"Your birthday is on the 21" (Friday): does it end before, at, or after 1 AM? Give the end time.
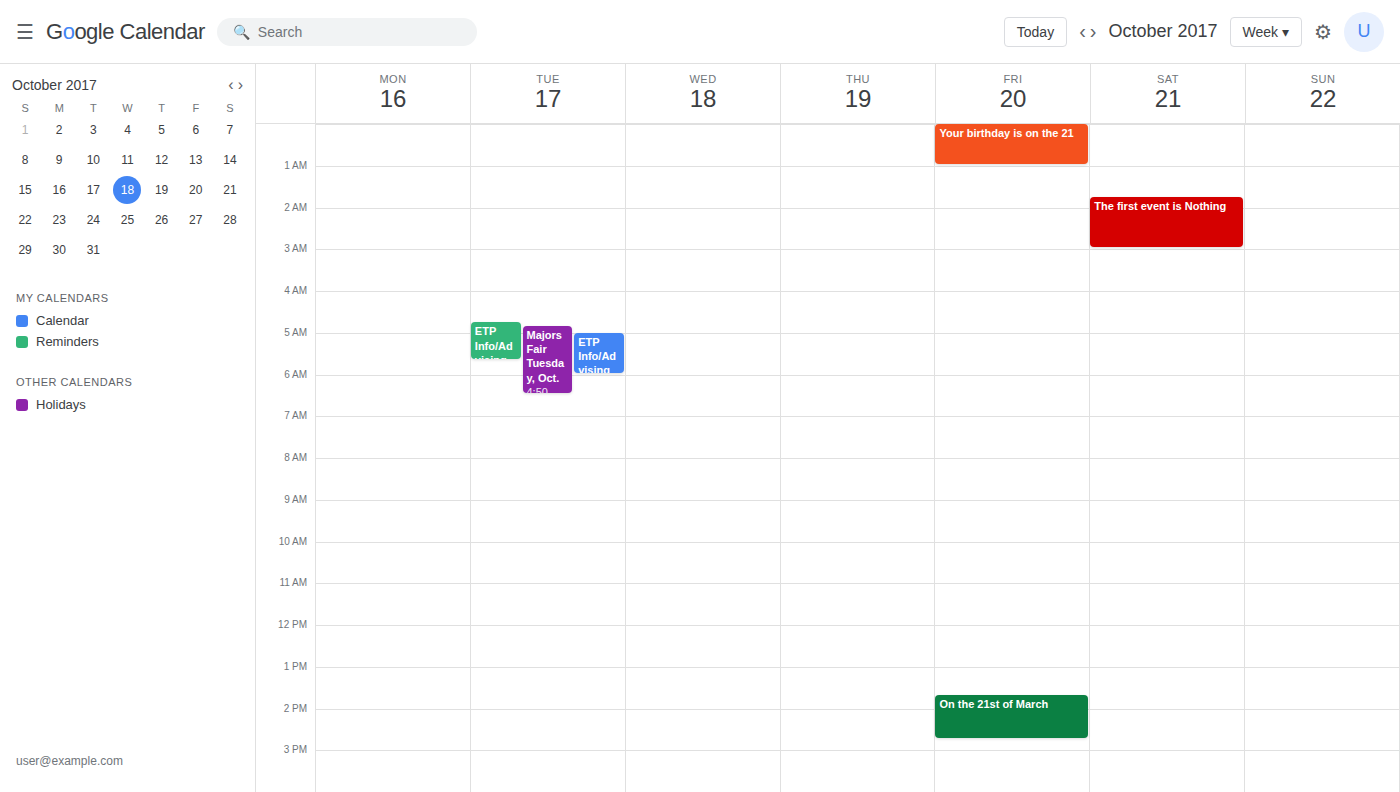
1:00 AM -- exactly at 1 AM, on the 1 AM line.